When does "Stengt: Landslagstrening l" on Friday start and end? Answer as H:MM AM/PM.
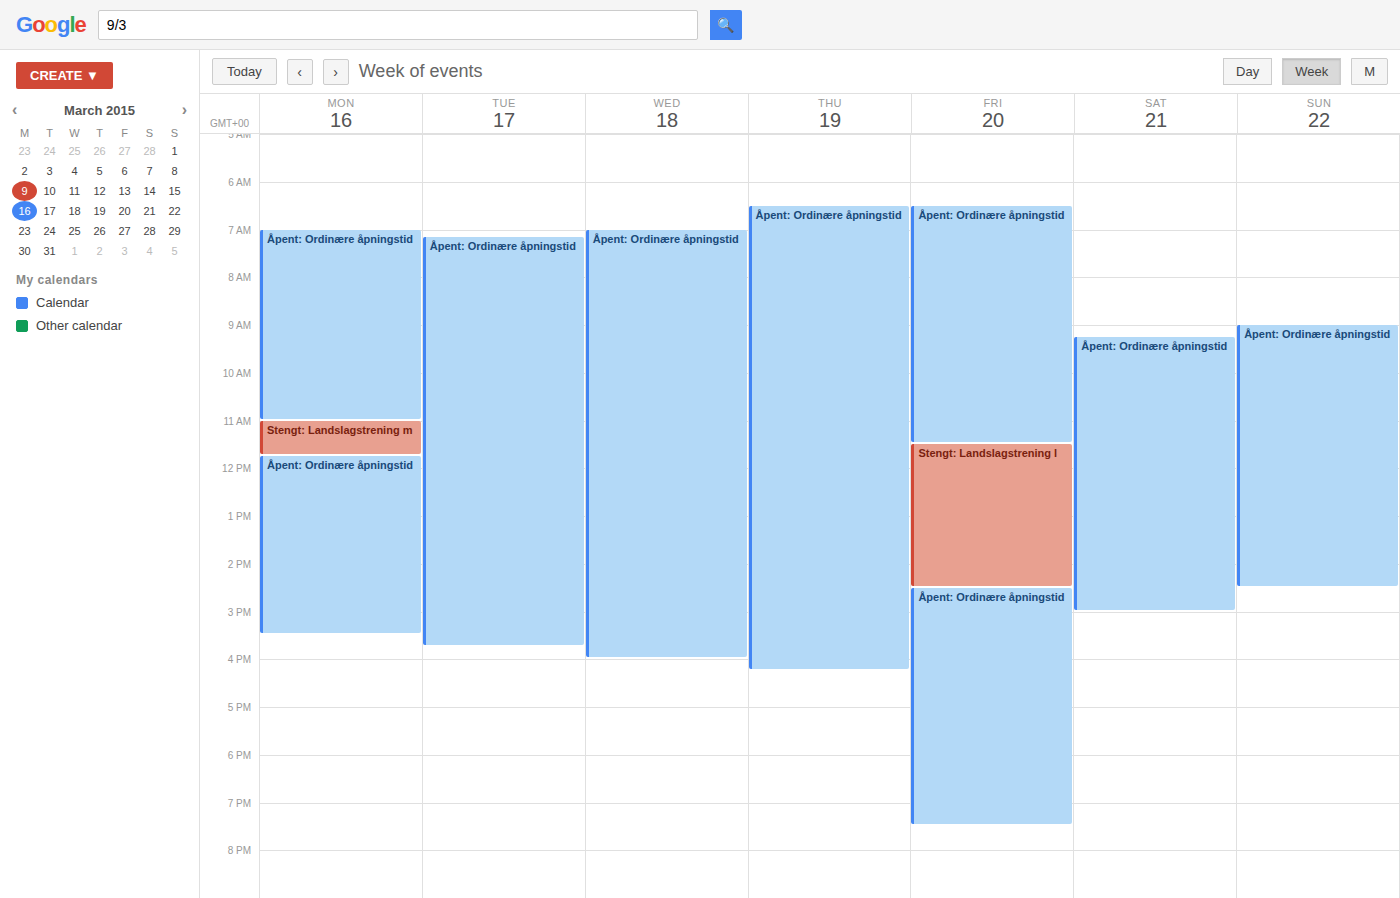
11:30 AM to 2:30 PM